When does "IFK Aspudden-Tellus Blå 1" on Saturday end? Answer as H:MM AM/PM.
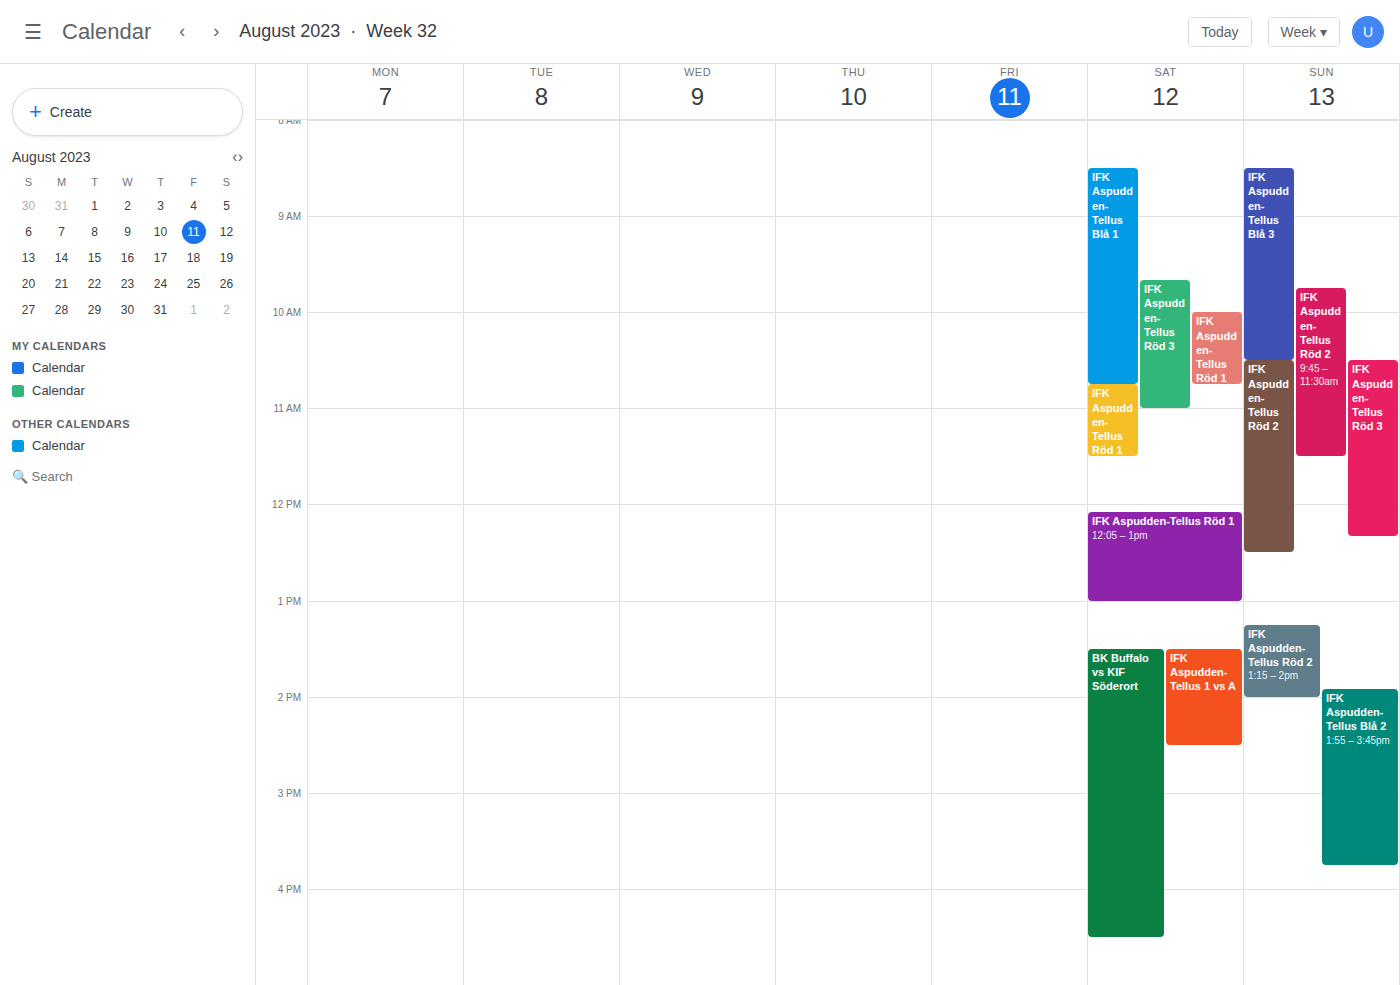
10:45 AM